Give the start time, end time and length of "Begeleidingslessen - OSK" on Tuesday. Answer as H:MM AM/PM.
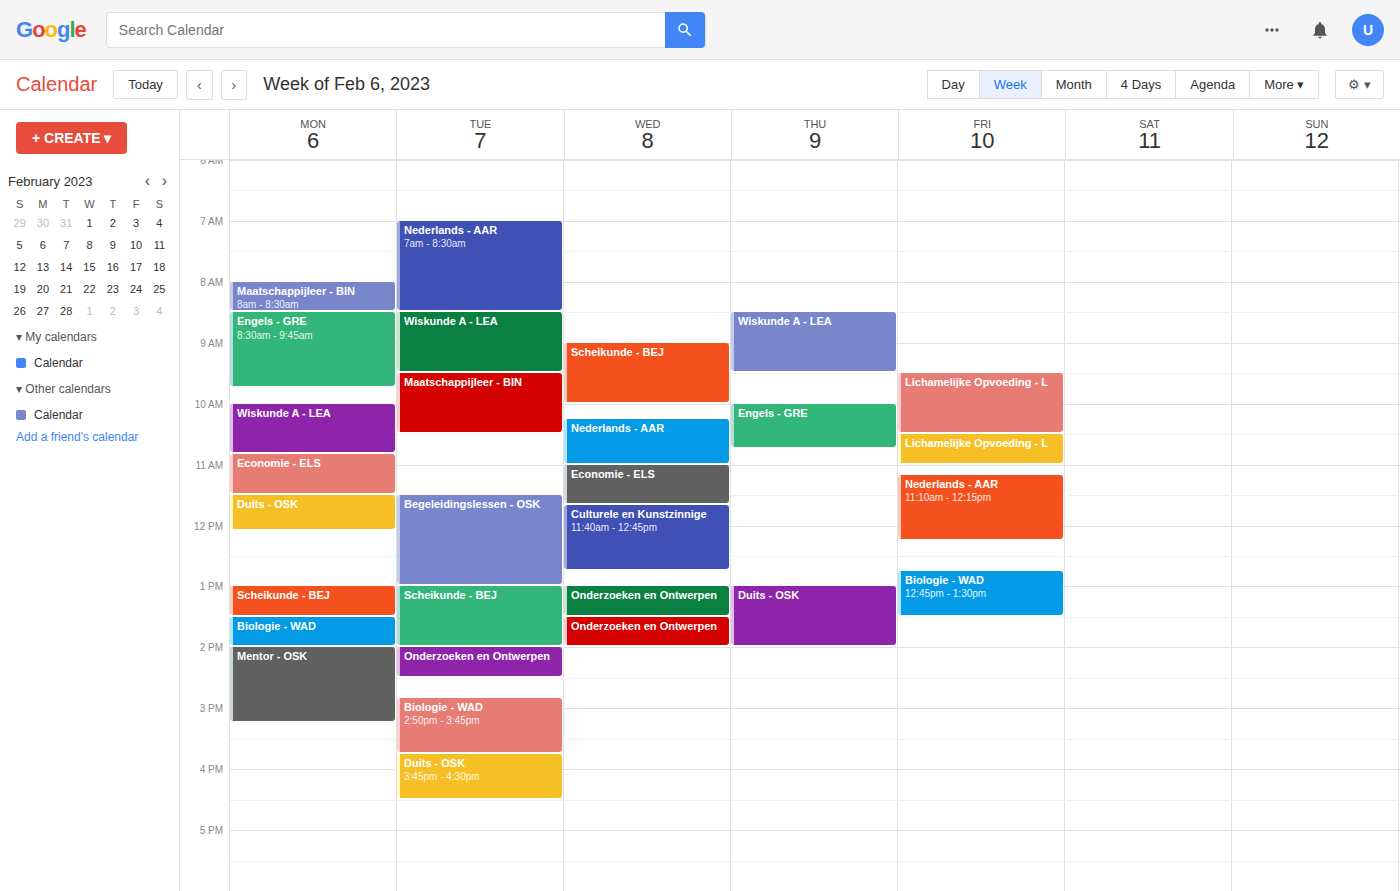
11:30 AM to 1:00 PM, 1 hour 30 minutes